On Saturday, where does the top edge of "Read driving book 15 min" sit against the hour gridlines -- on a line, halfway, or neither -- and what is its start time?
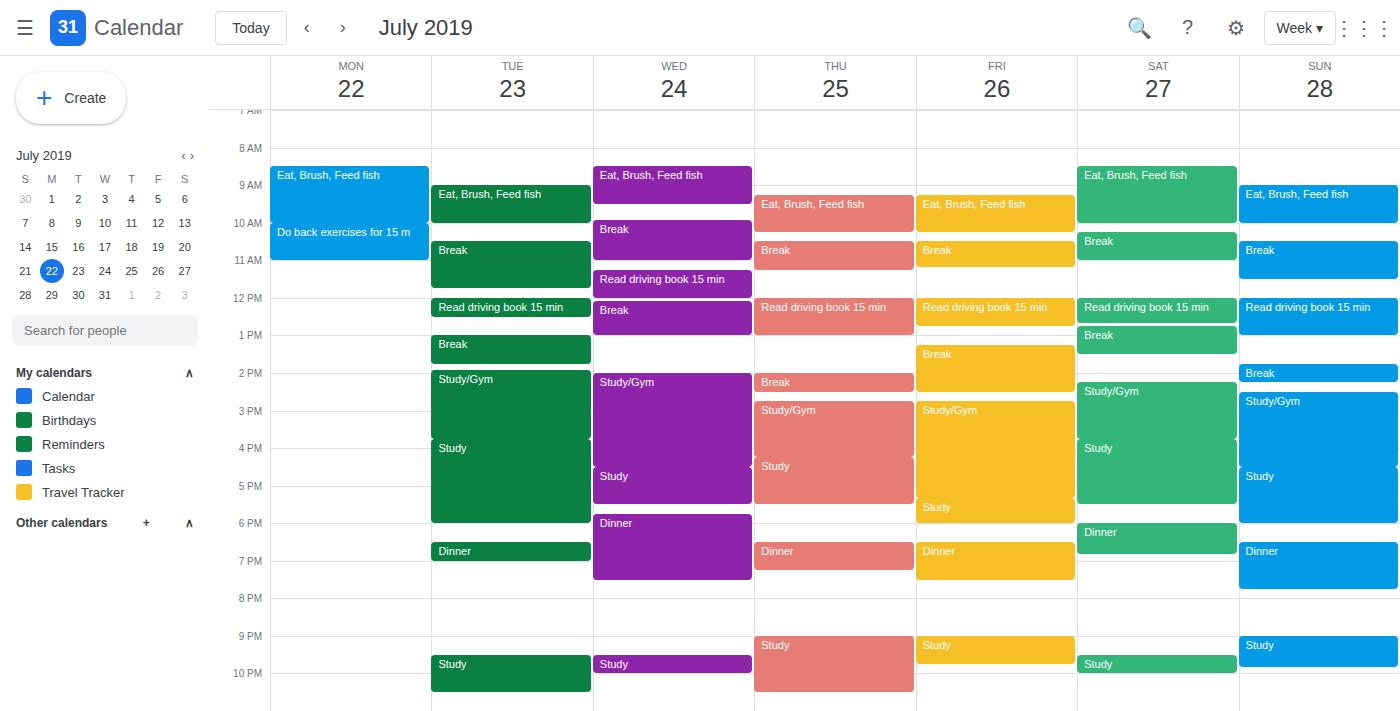
12:00 PM -- exactly on the 12 PM line.